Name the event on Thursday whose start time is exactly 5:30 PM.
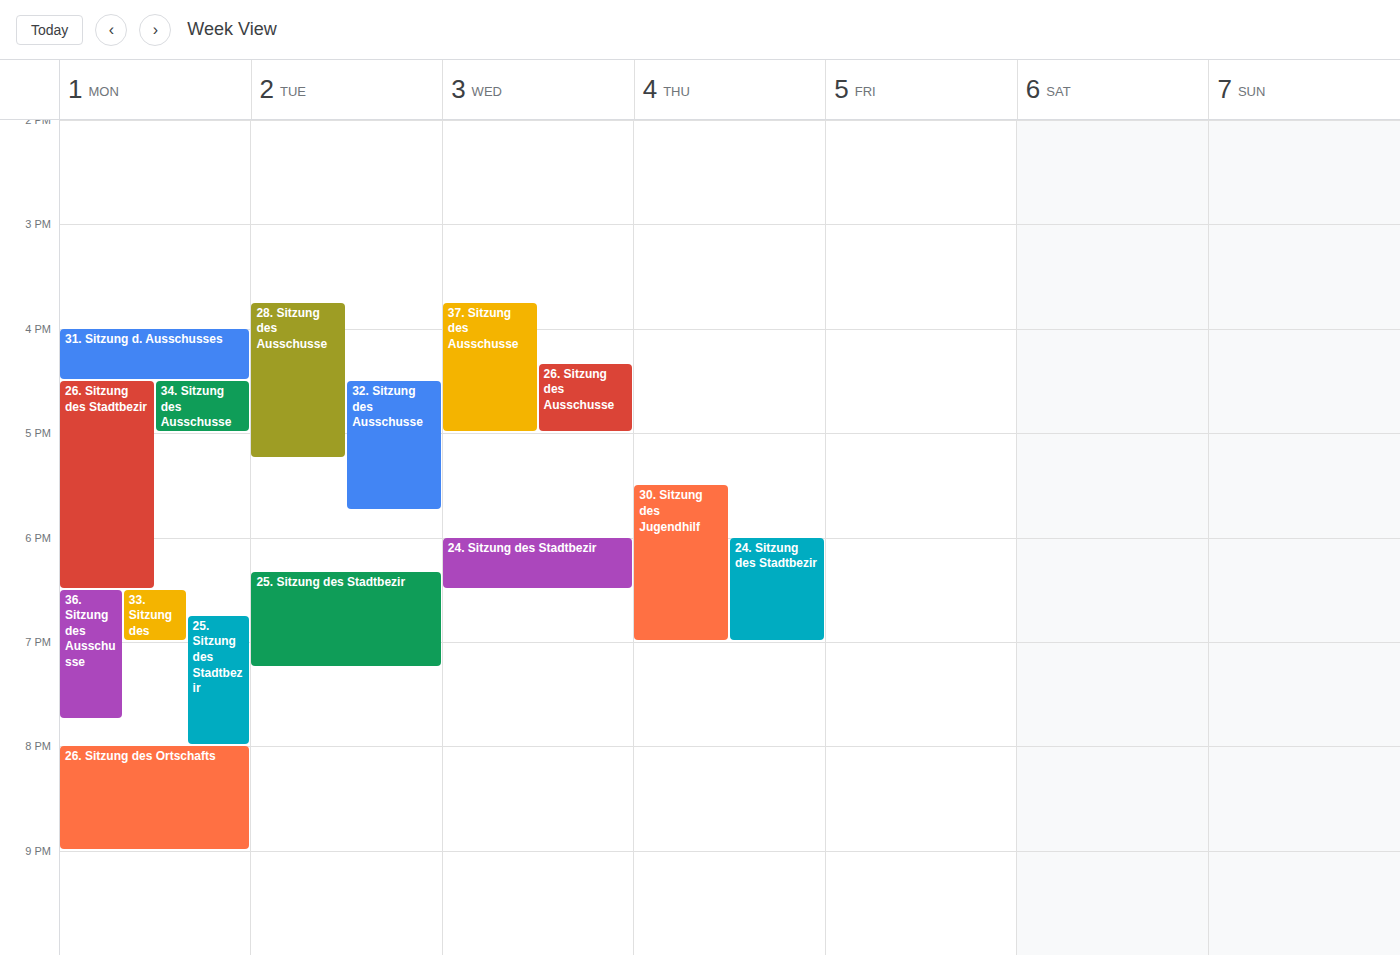
"30. Sitzung des Jugendhilf"